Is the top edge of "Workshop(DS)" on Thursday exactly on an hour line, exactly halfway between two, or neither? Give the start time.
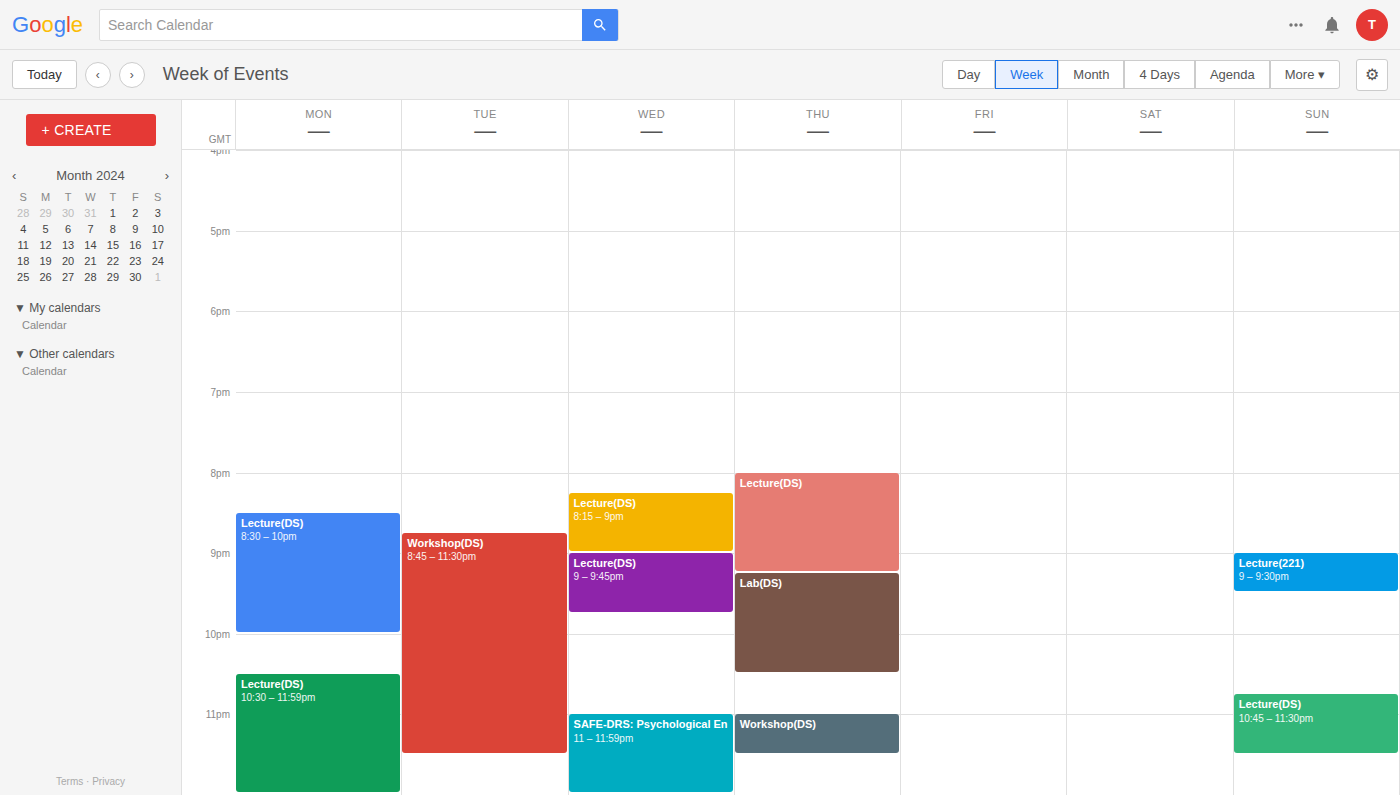
11:00 PM -- exactly on the 11 PM line.